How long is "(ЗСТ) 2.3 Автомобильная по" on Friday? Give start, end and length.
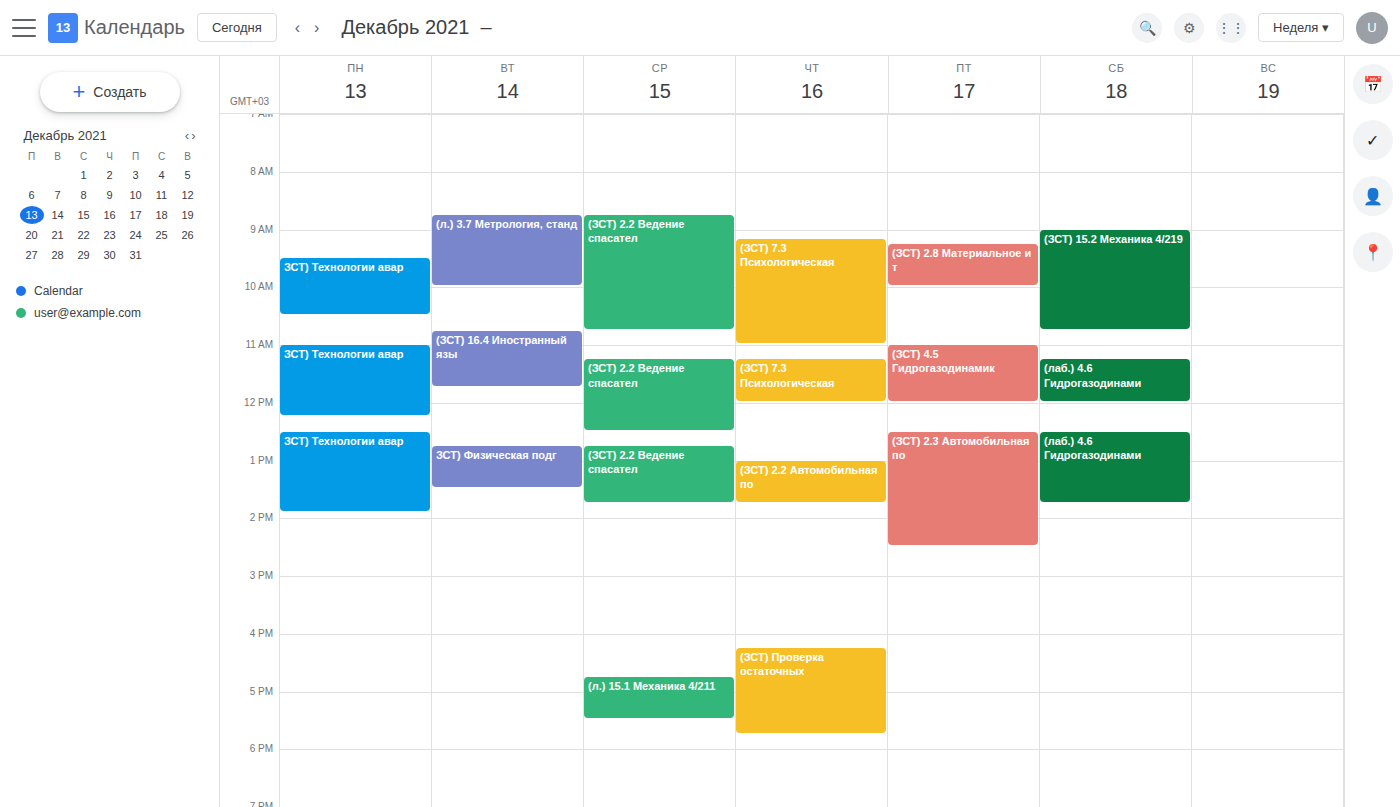
12:30 PM to 2:30 PM, 2 hours